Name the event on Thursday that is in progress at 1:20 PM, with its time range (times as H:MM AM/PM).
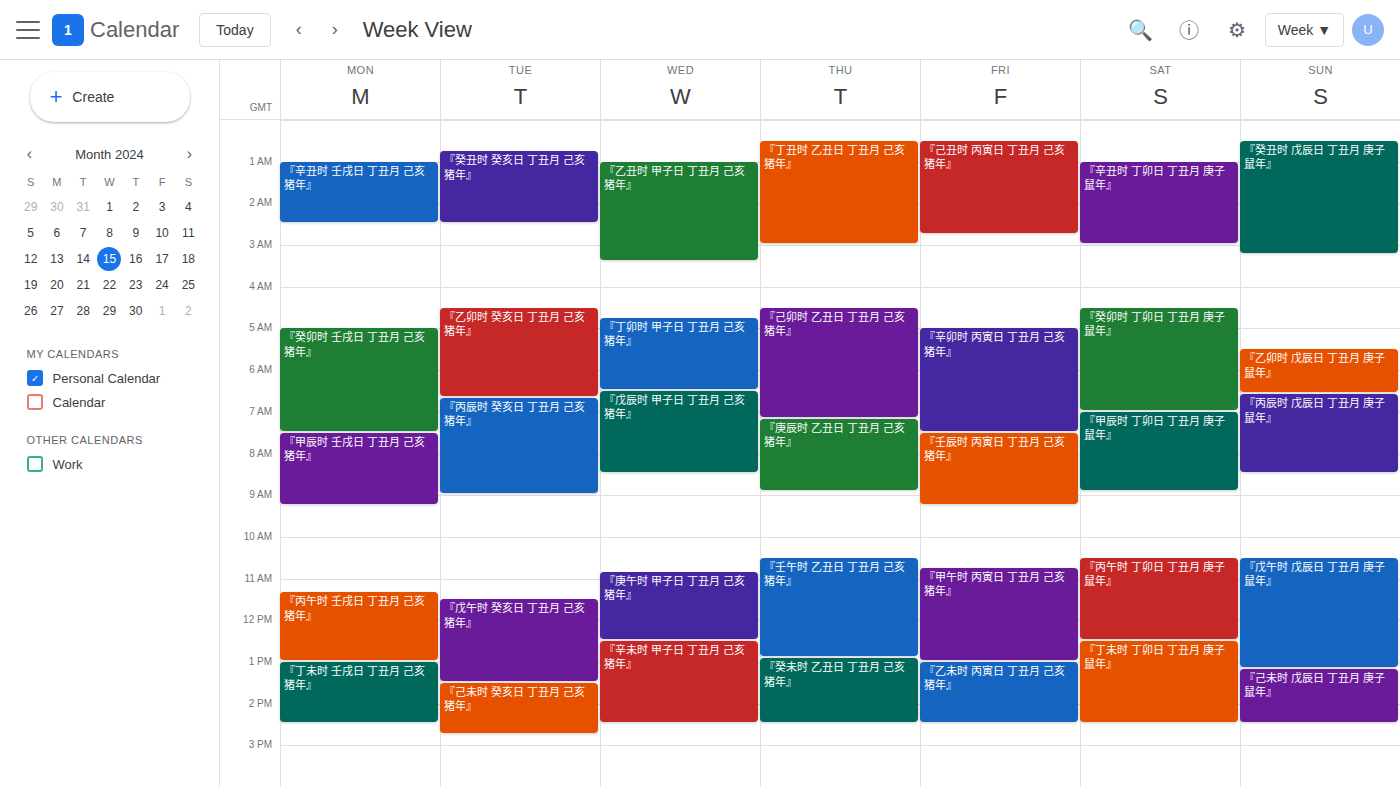
"『癸未时 乙丑日 丁丑月 己亥猪年』", 12:55 PM to 2:30 PM